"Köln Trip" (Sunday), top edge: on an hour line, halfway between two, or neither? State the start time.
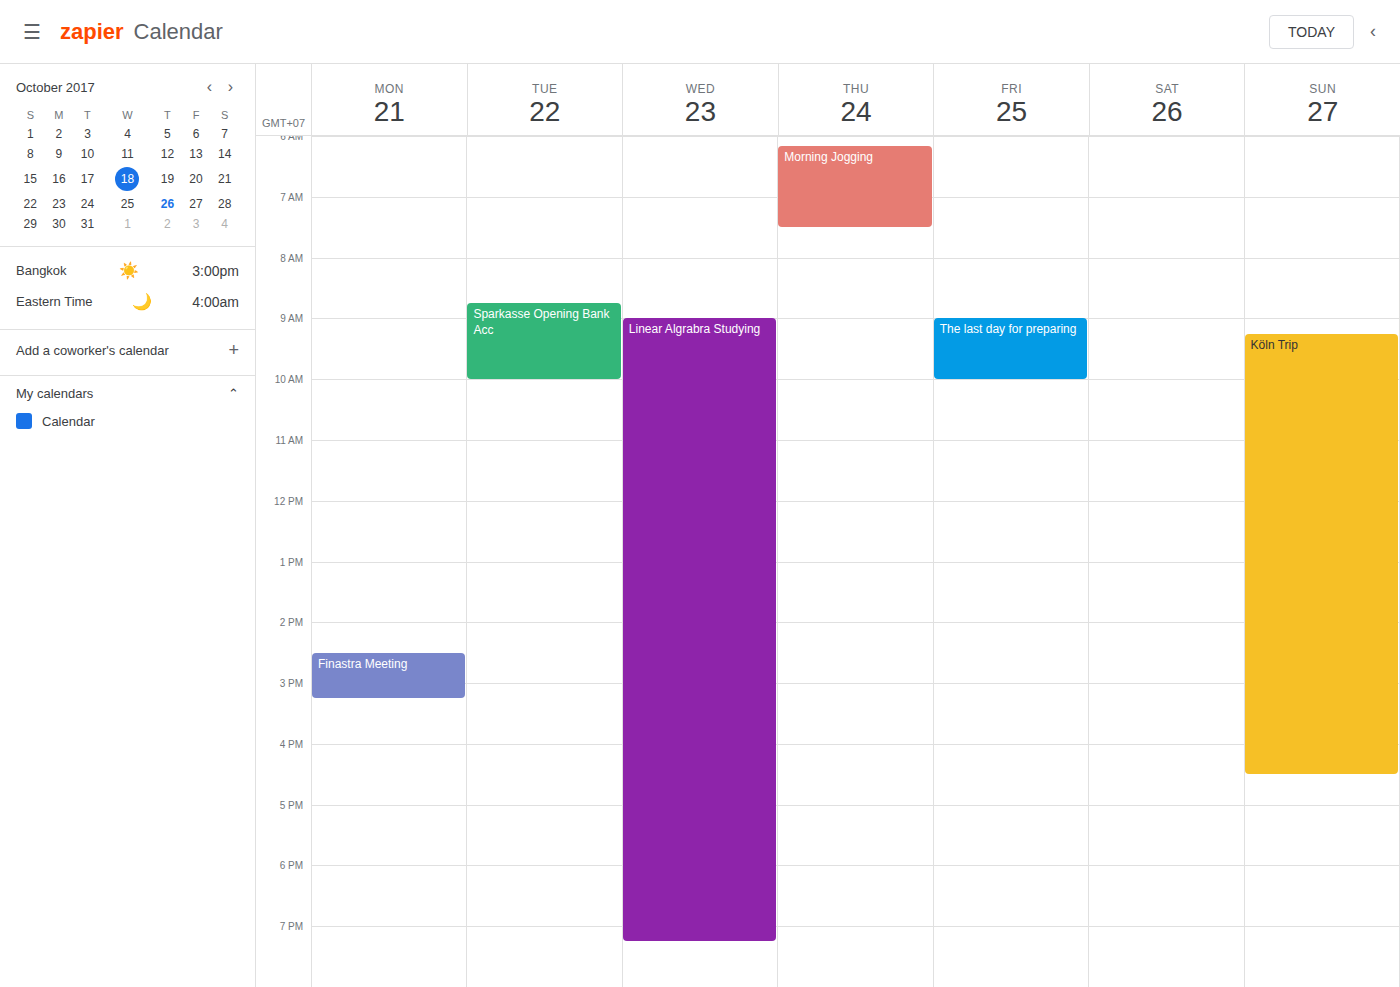
09:15 -- neither: a quarter of the way from the 09:00 line to the 10:00 line.